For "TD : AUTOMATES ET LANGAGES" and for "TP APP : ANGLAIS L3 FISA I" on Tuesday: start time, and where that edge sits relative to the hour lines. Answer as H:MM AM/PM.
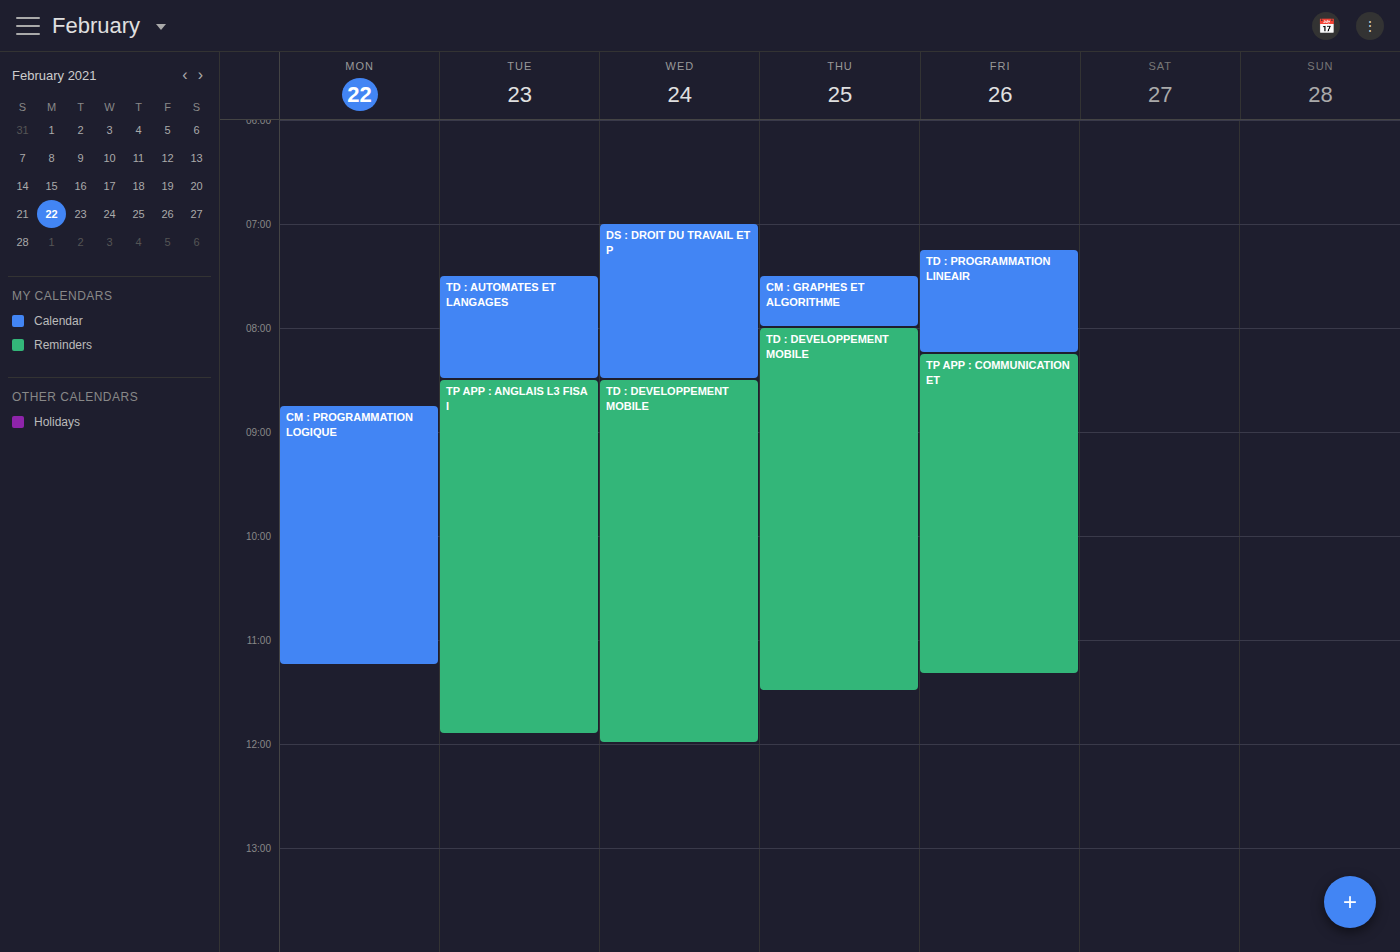
"TD : AUTOMATES ET LANGAGES": 7:30 AM, halfway between the 7 AM and 8 AM lines. "TP APP : ANGLAIS L3 FISA I": 8:30 AM, halfway between the 8 AM and 9 AM lines.